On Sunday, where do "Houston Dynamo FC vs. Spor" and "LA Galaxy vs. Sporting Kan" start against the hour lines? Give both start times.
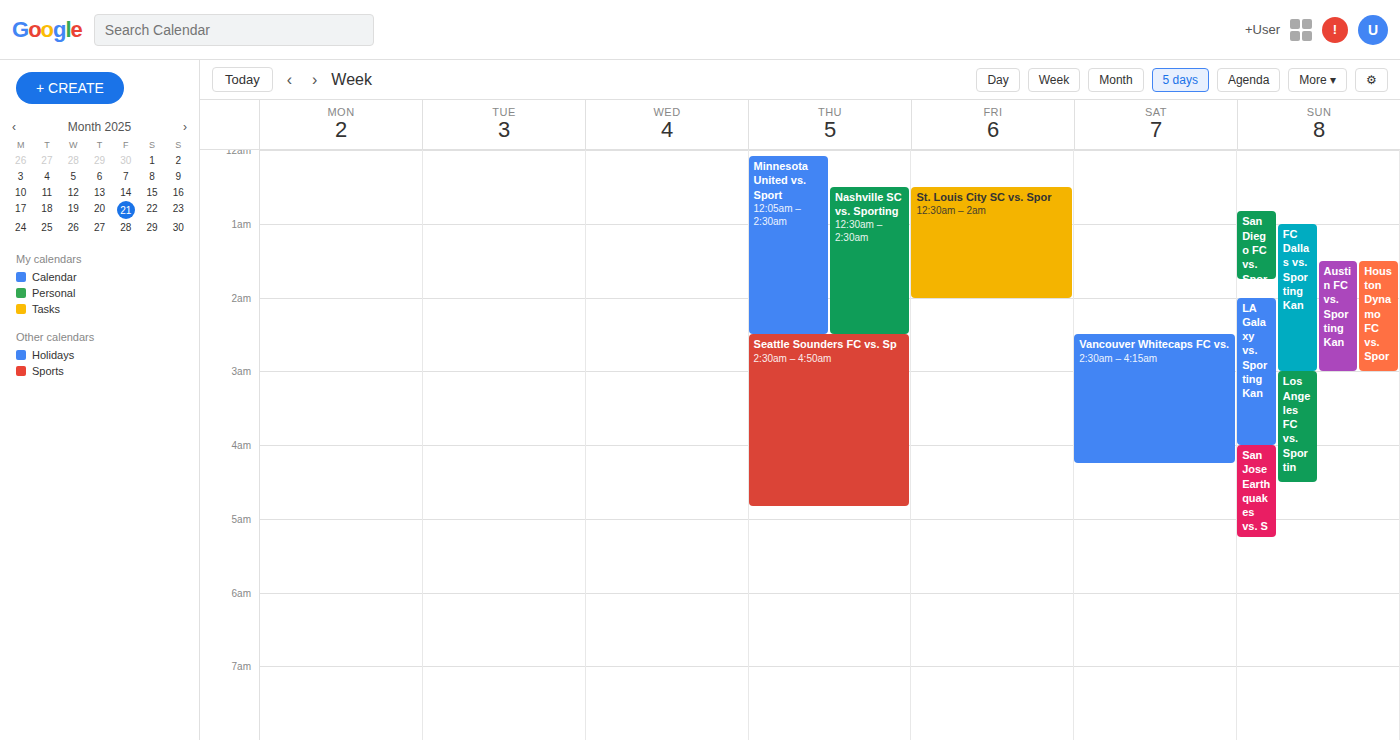
"Houston Dynamo FC vs. Spor": 1:30 AM, halfway between the 1 AM and 2 AM lines. "LA Galaxy vs. Sporting Kan": 2:00 AM, exactly on the 2 AM line.